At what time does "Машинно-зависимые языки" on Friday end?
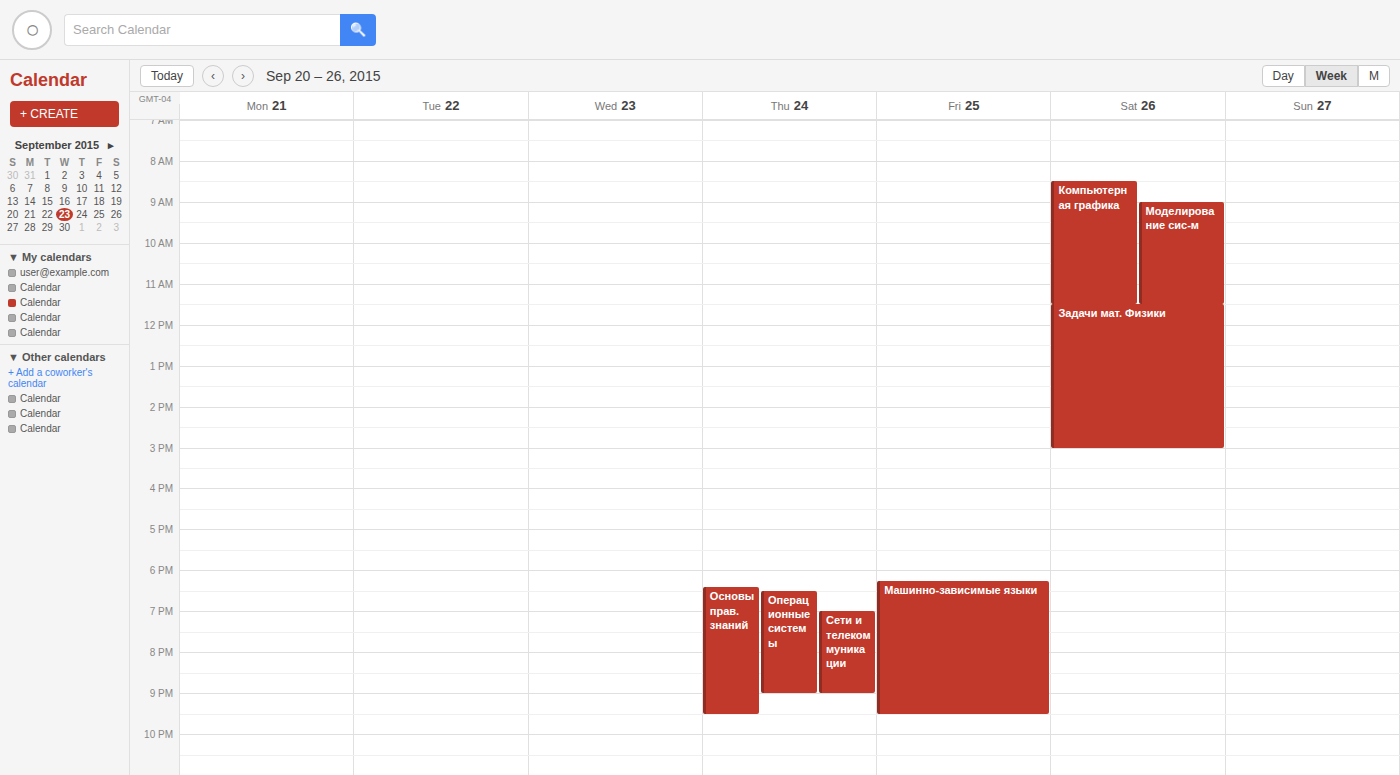
9:30 PM